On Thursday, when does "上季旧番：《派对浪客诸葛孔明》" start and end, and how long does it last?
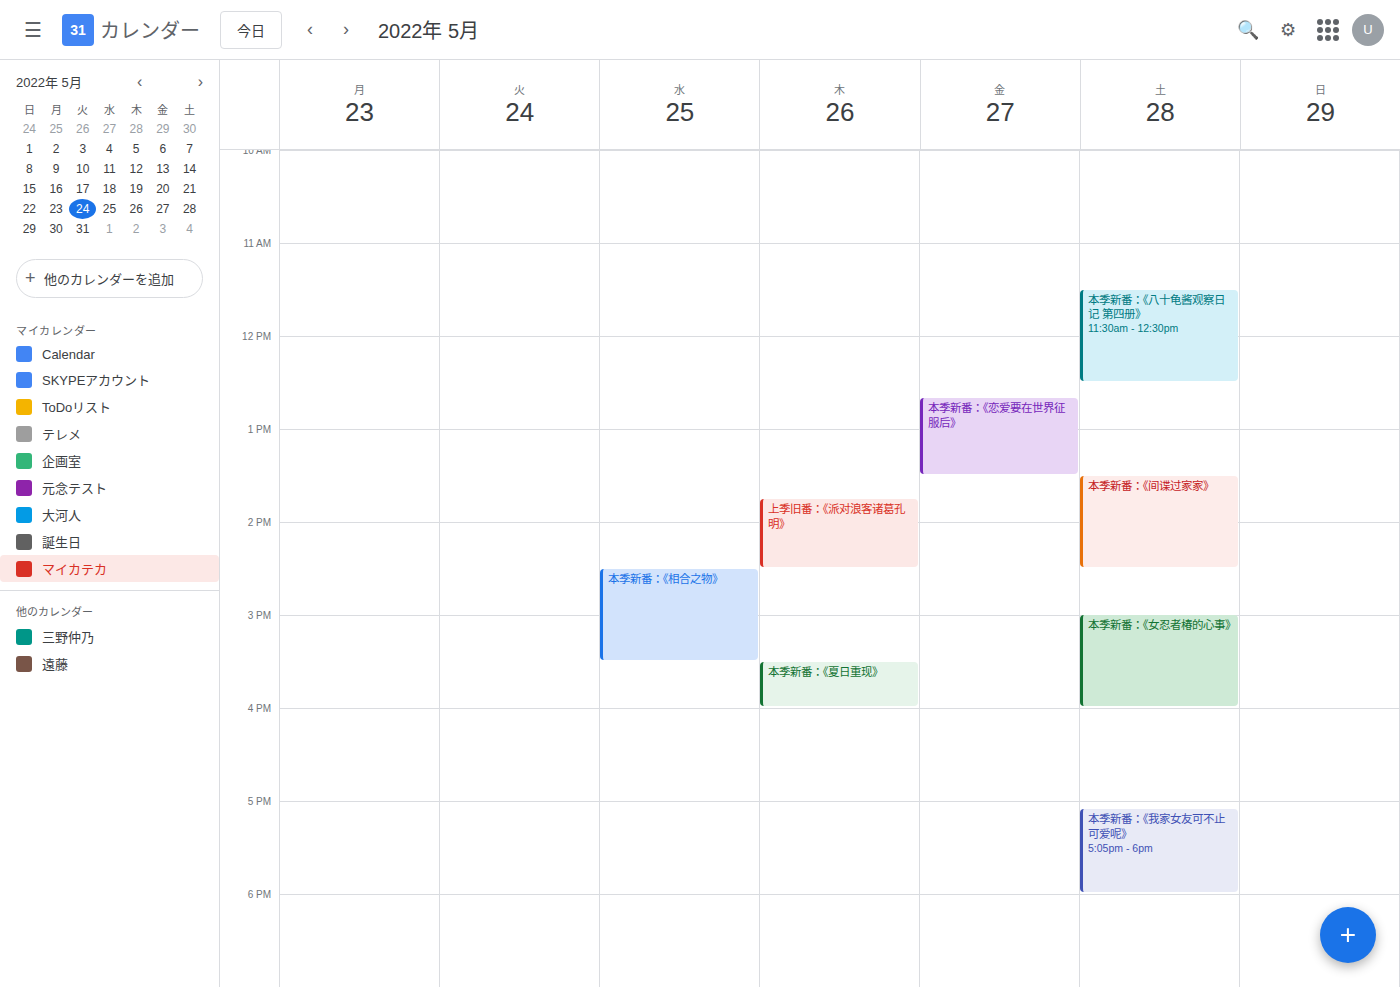
1:45 PM to 2:30 PM, 45 minutes